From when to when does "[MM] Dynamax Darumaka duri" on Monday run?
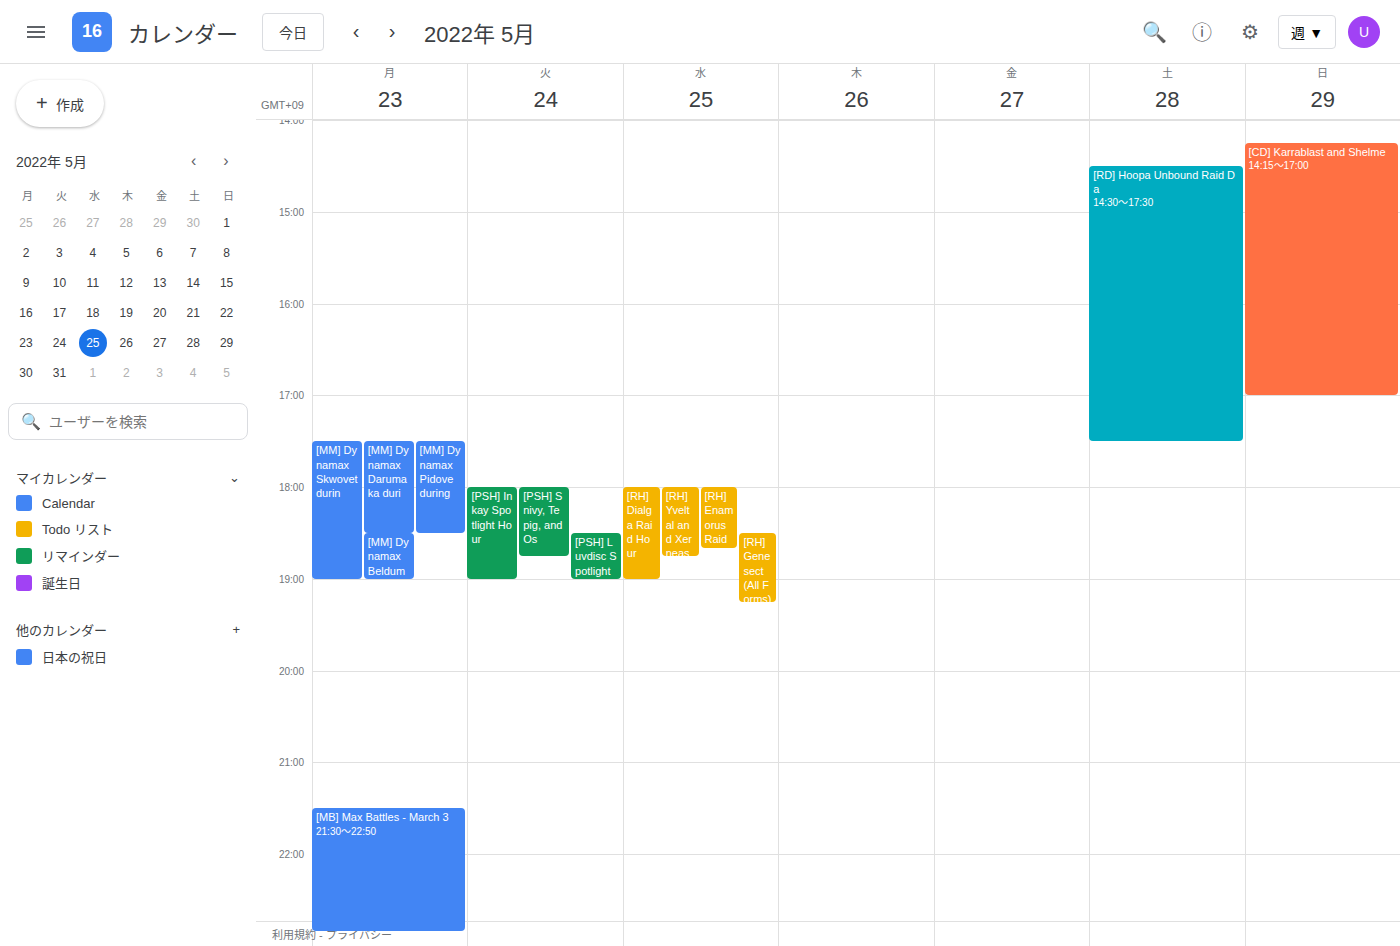
5:30 PM to 6:30 PM